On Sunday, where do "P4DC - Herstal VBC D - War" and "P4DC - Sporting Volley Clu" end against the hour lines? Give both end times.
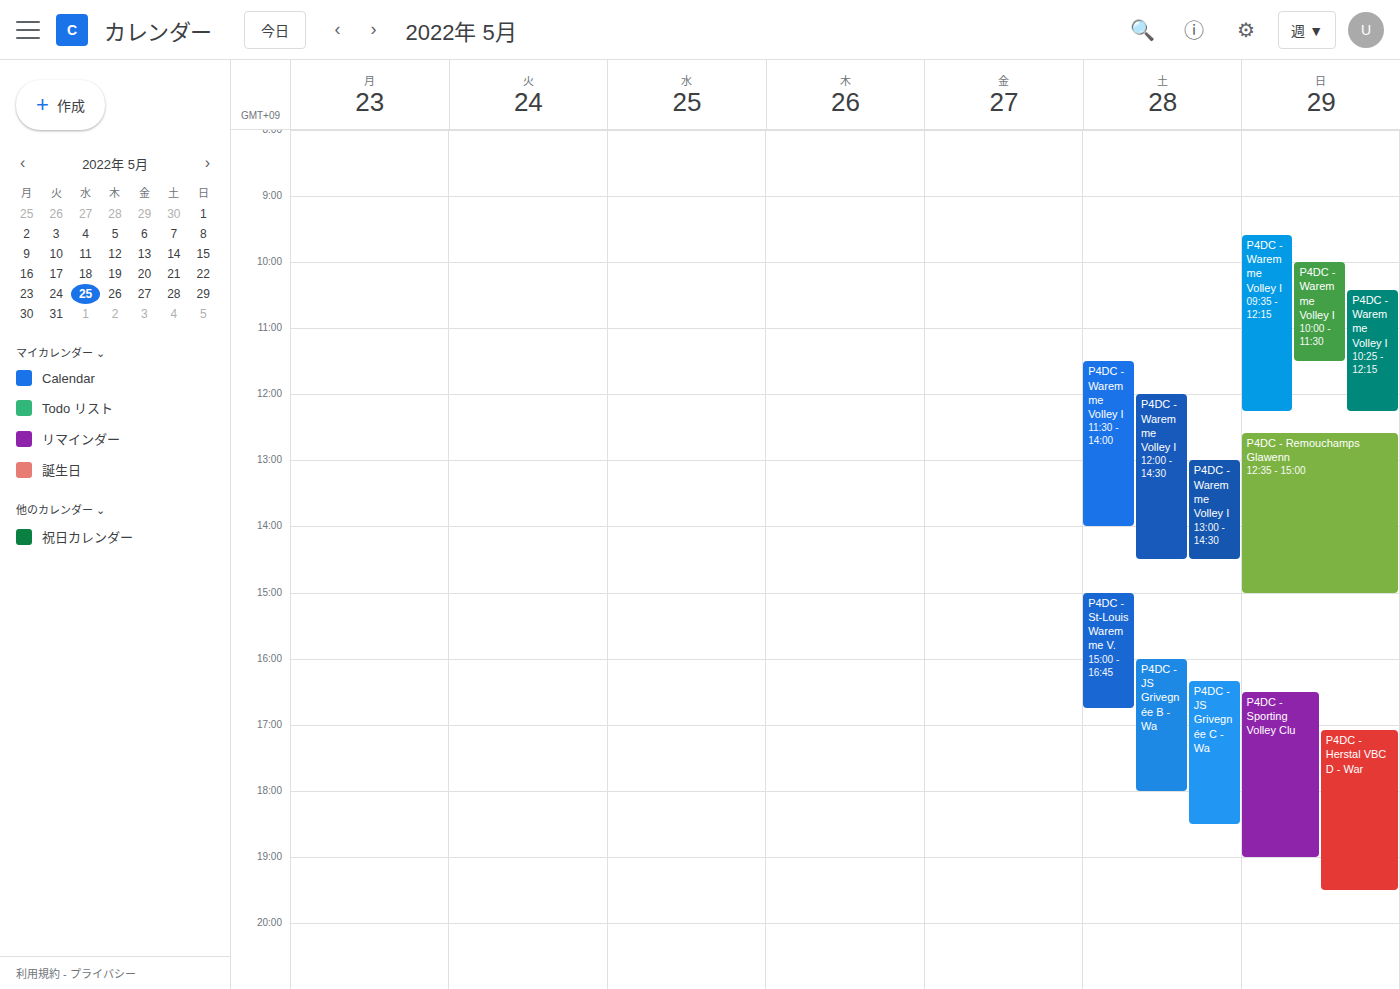
"P4DC - Herstal VBC D - War": 19:30, halfway between the 19:00 and 20:00 lines. "P4DC - Sporting Volley Clu": 19:00, exactly on the 19:00 line.